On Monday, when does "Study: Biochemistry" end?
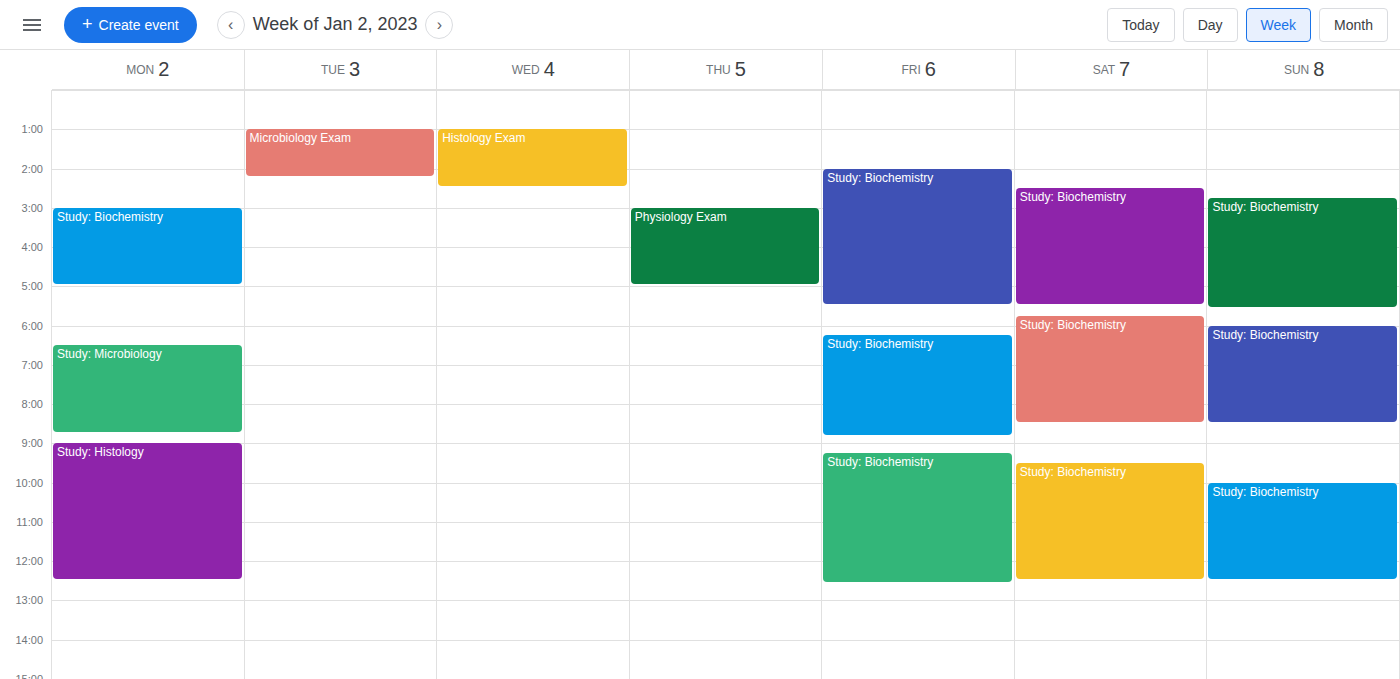
5:00 AM